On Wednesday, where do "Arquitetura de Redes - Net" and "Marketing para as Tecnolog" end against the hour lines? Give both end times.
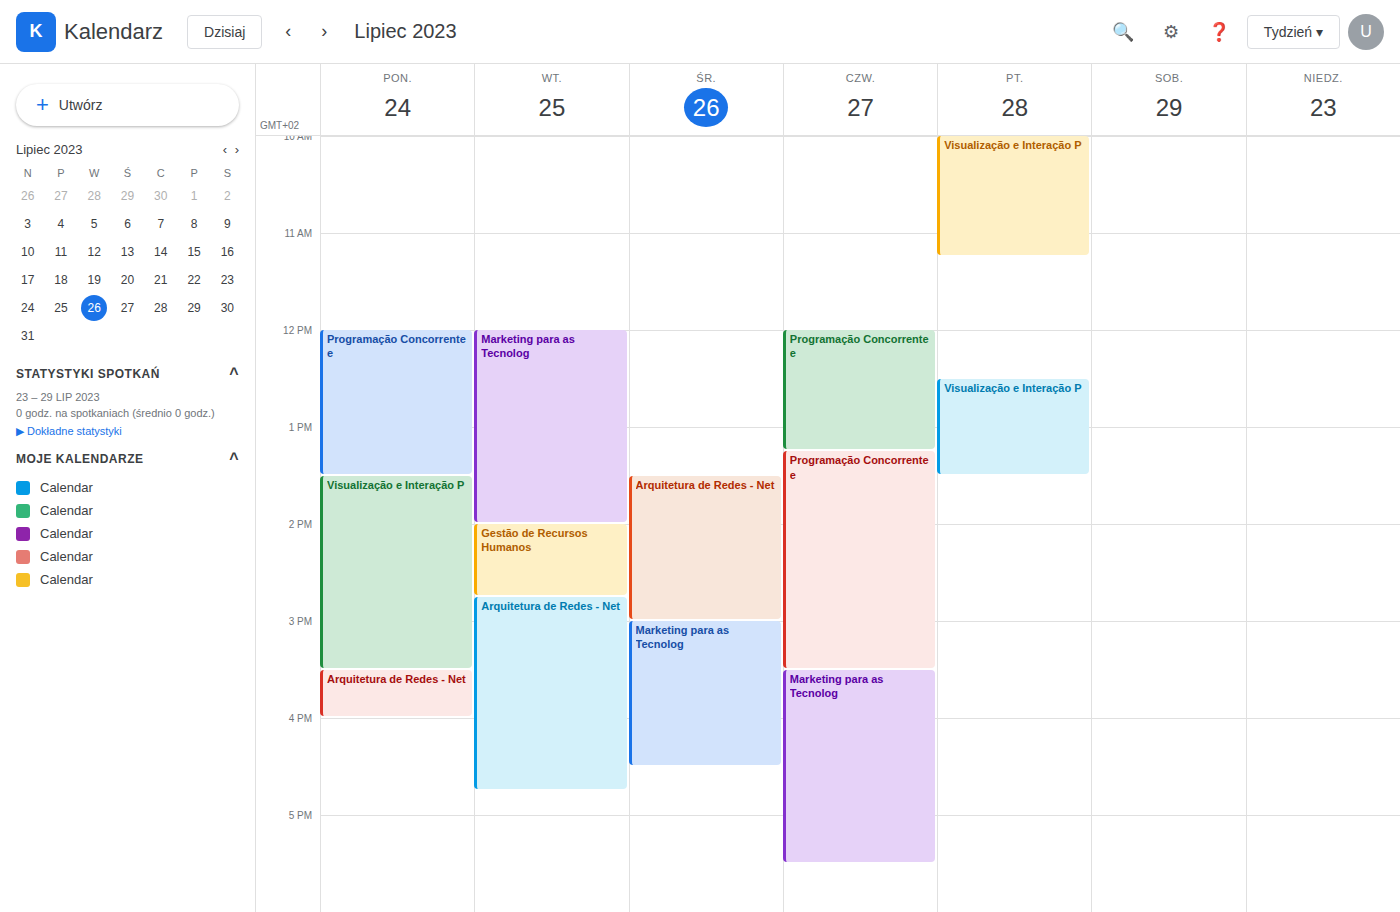
"Arquitetura de Redes - Net": 3:00 PM, exactly on the 3 PM line. "Marketing para as Tecnolog": 4:30 PM, halfway between the 4 PM and 5 PM lines.